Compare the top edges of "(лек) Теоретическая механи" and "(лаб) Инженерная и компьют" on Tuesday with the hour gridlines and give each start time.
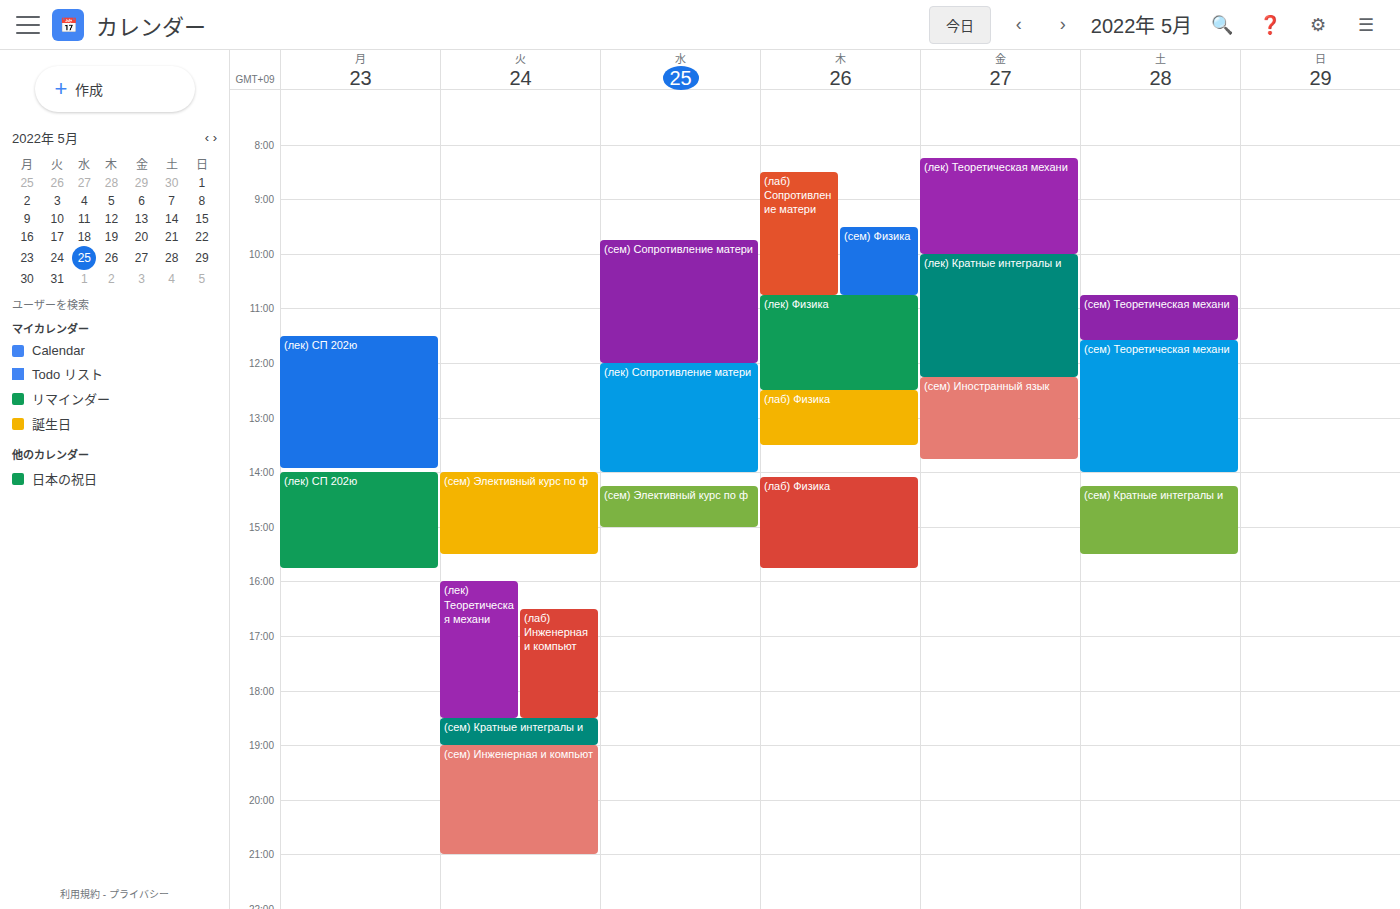
"(лек) Теоретическая механи": 4:00 PM, exactly on the 4 PM line. "(лаб) Инженерная и компьют": 4:30 PM, halfway between the 4 PM and 5 PM lines.